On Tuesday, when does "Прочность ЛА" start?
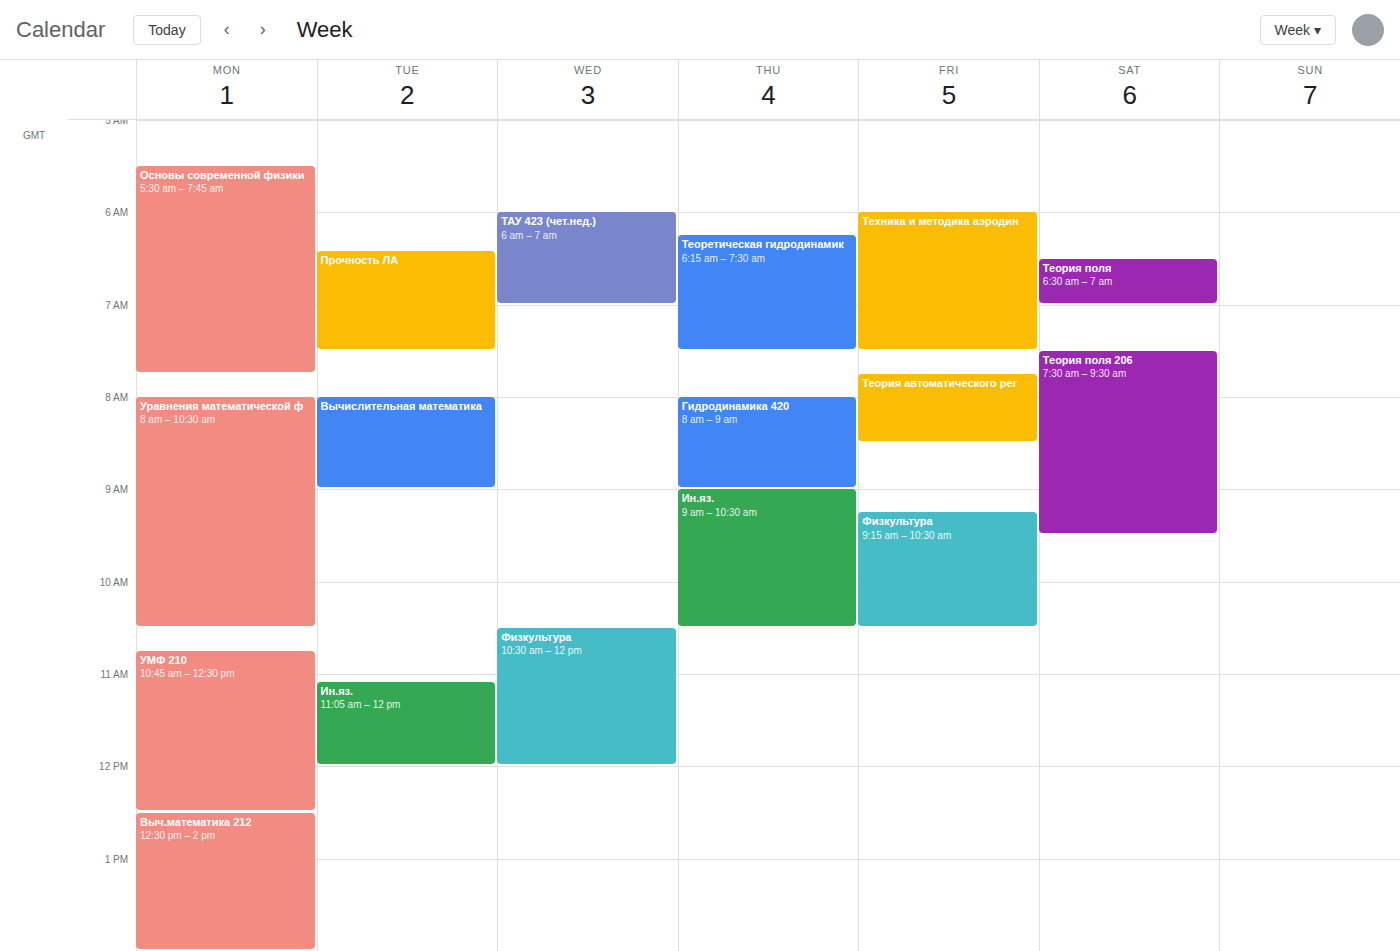
6:25 AM